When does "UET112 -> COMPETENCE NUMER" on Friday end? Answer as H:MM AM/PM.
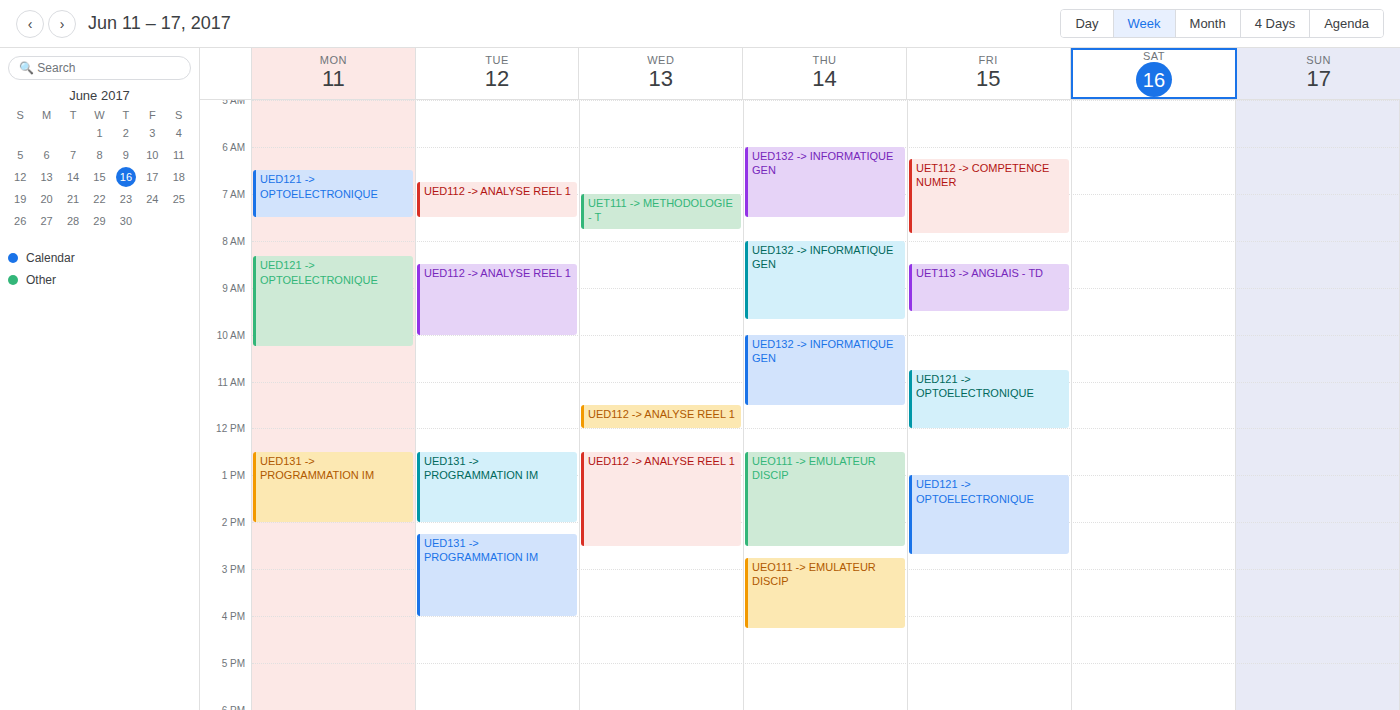
7:50 AM